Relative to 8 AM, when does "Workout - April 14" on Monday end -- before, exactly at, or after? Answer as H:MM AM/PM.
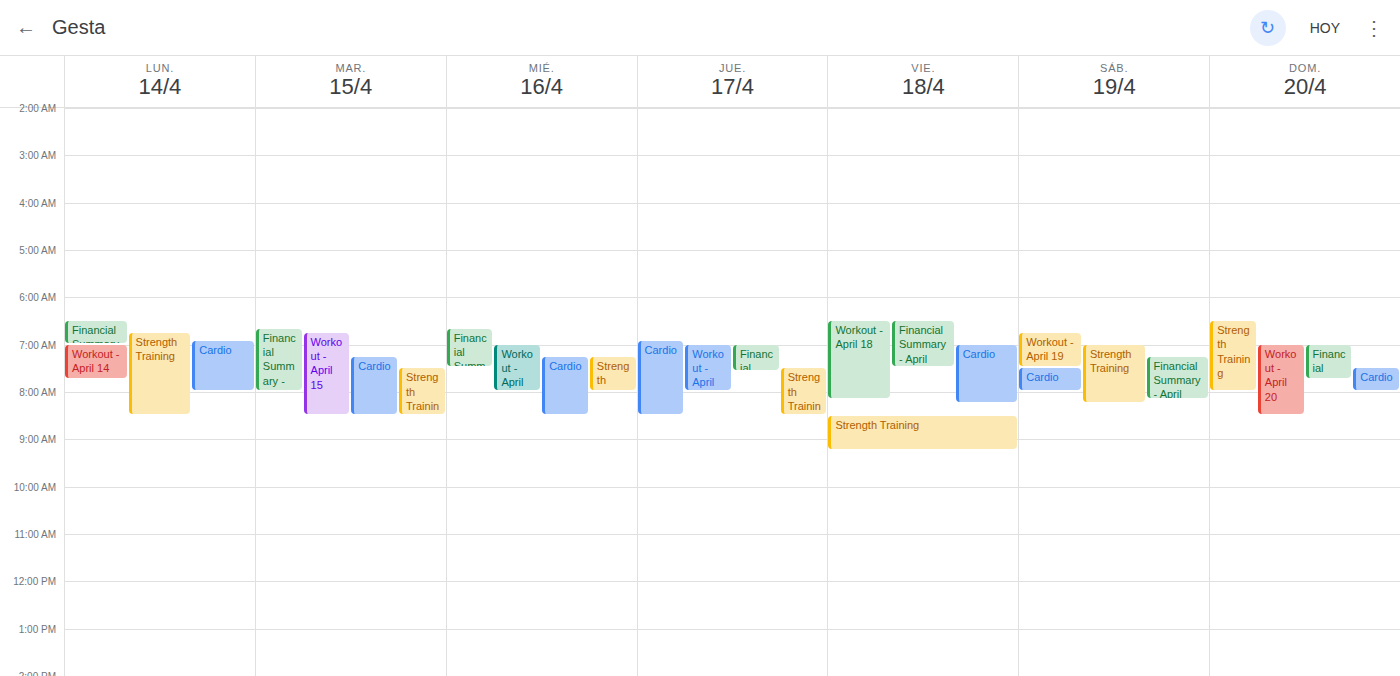
7:45 AM -- before 8 AM, 15 minutes above the 8 AM line.